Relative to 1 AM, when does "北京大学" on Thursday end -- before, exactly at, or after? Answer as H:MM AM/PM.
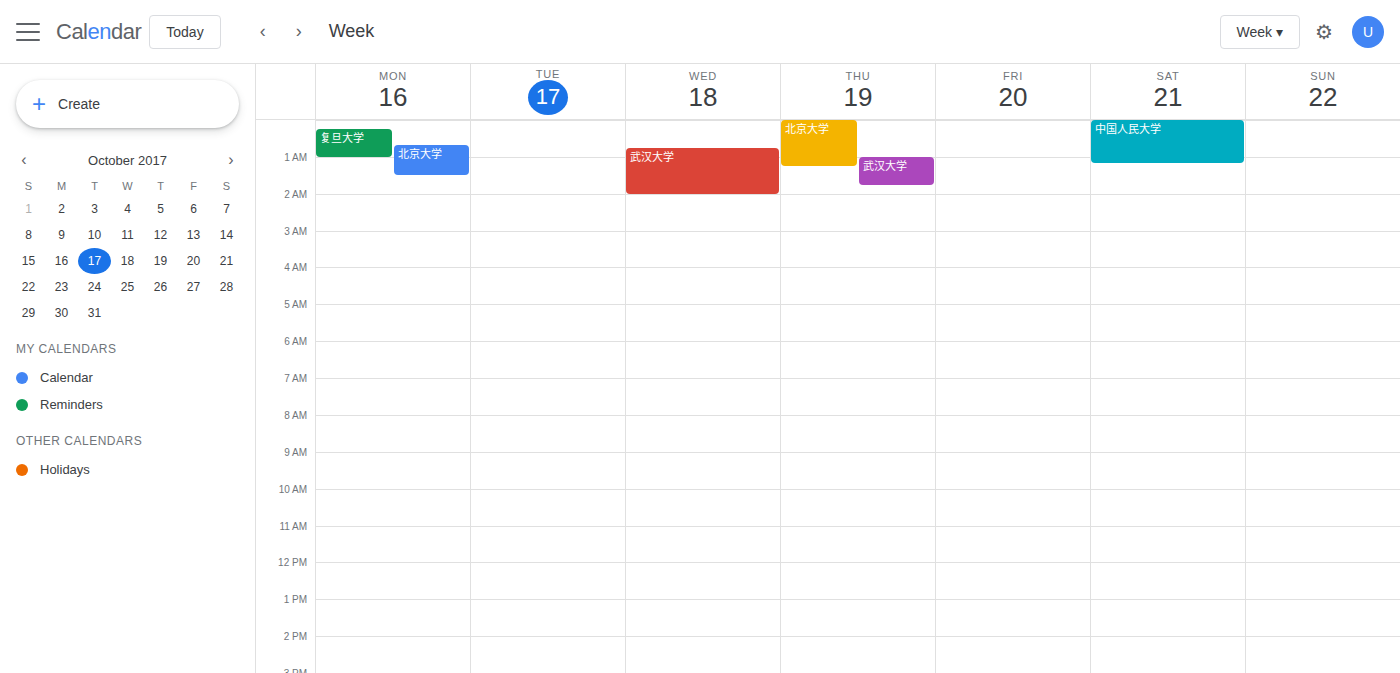
1:15 AM -- after 1 AM, 15 minutes below the 1 AM line.